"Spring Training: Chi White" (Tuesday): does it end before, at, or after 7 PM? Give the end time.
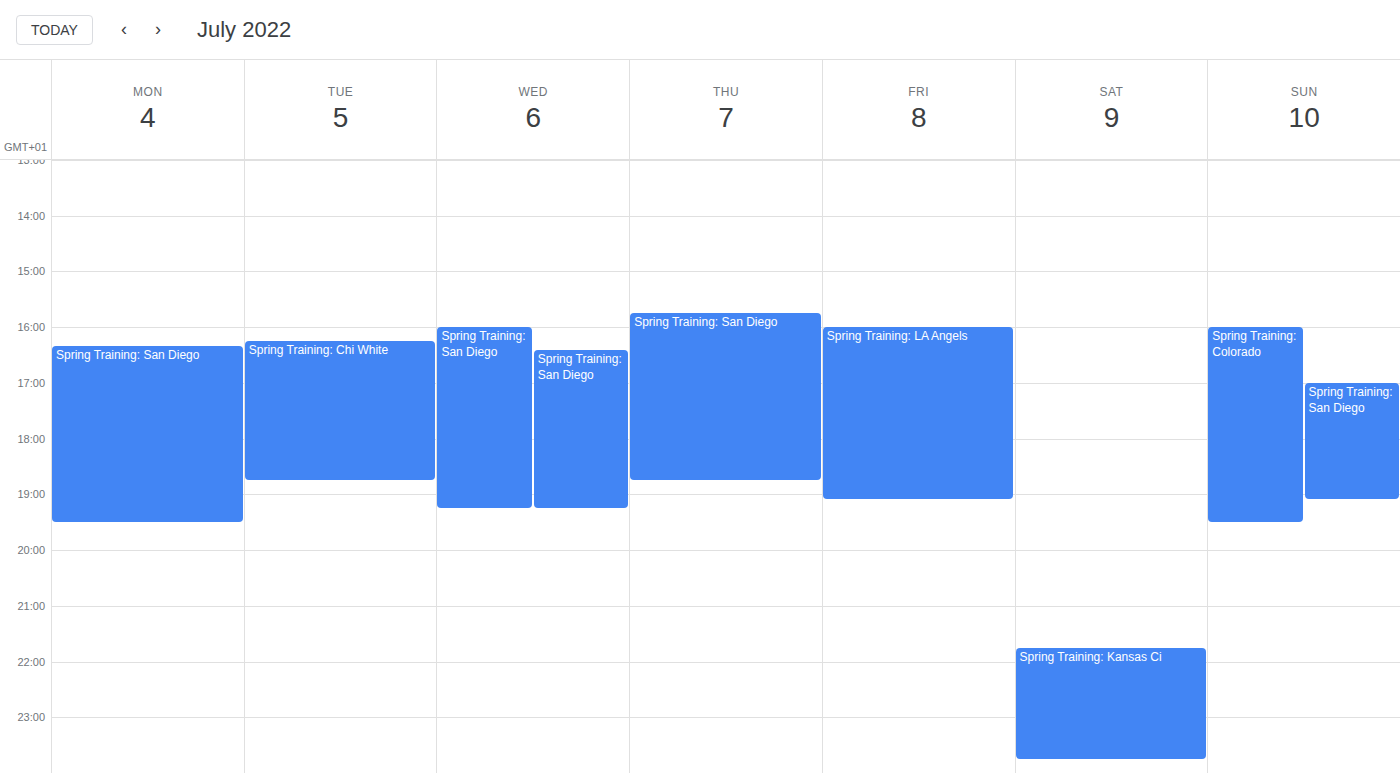
6:45 PM -- before 7 PM, 15 minutes above the 7 PM line.